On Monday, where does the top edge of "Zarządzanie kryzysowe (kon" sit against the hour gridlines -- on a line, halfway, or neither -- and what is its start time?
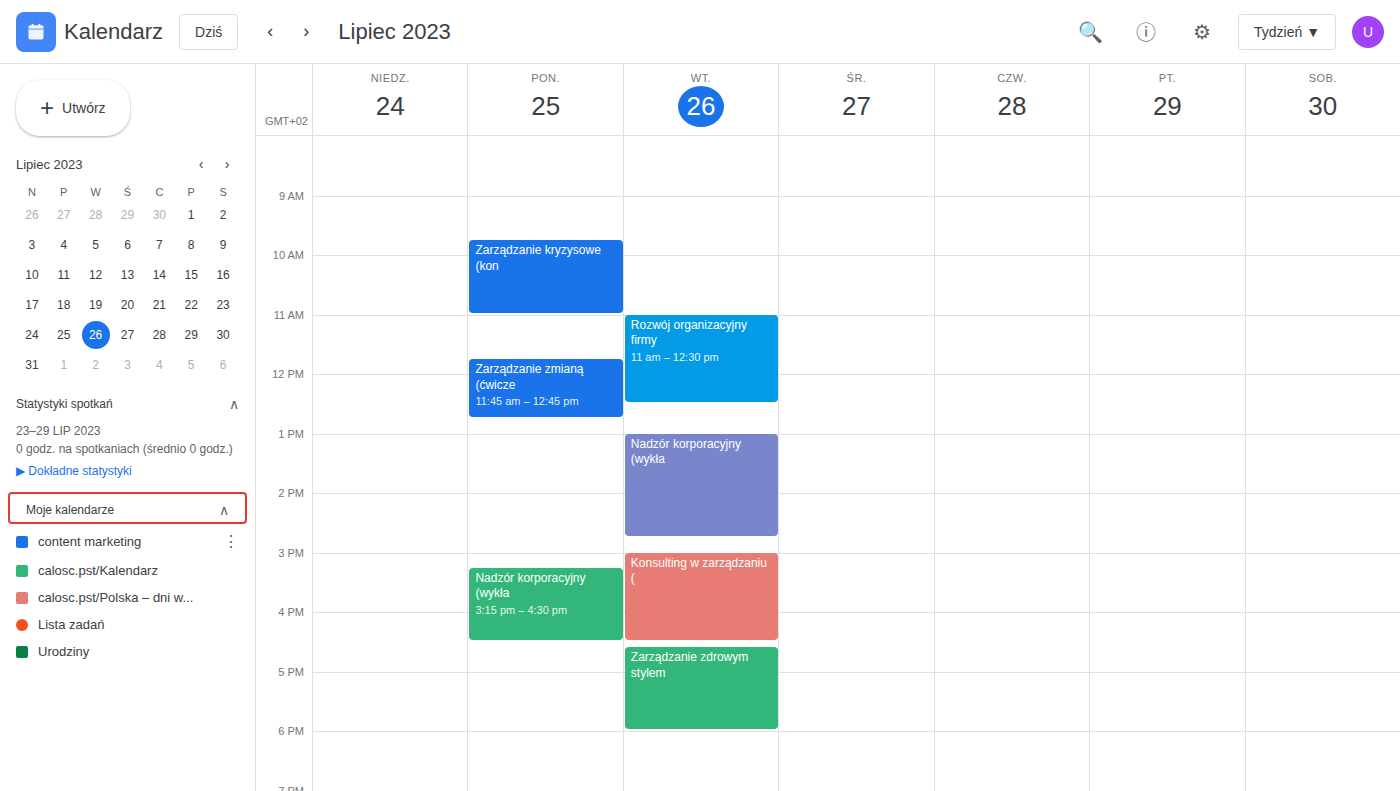
9:45 AM -- neither: three quarters of the way from the 9 AM line to the 10 AM line.